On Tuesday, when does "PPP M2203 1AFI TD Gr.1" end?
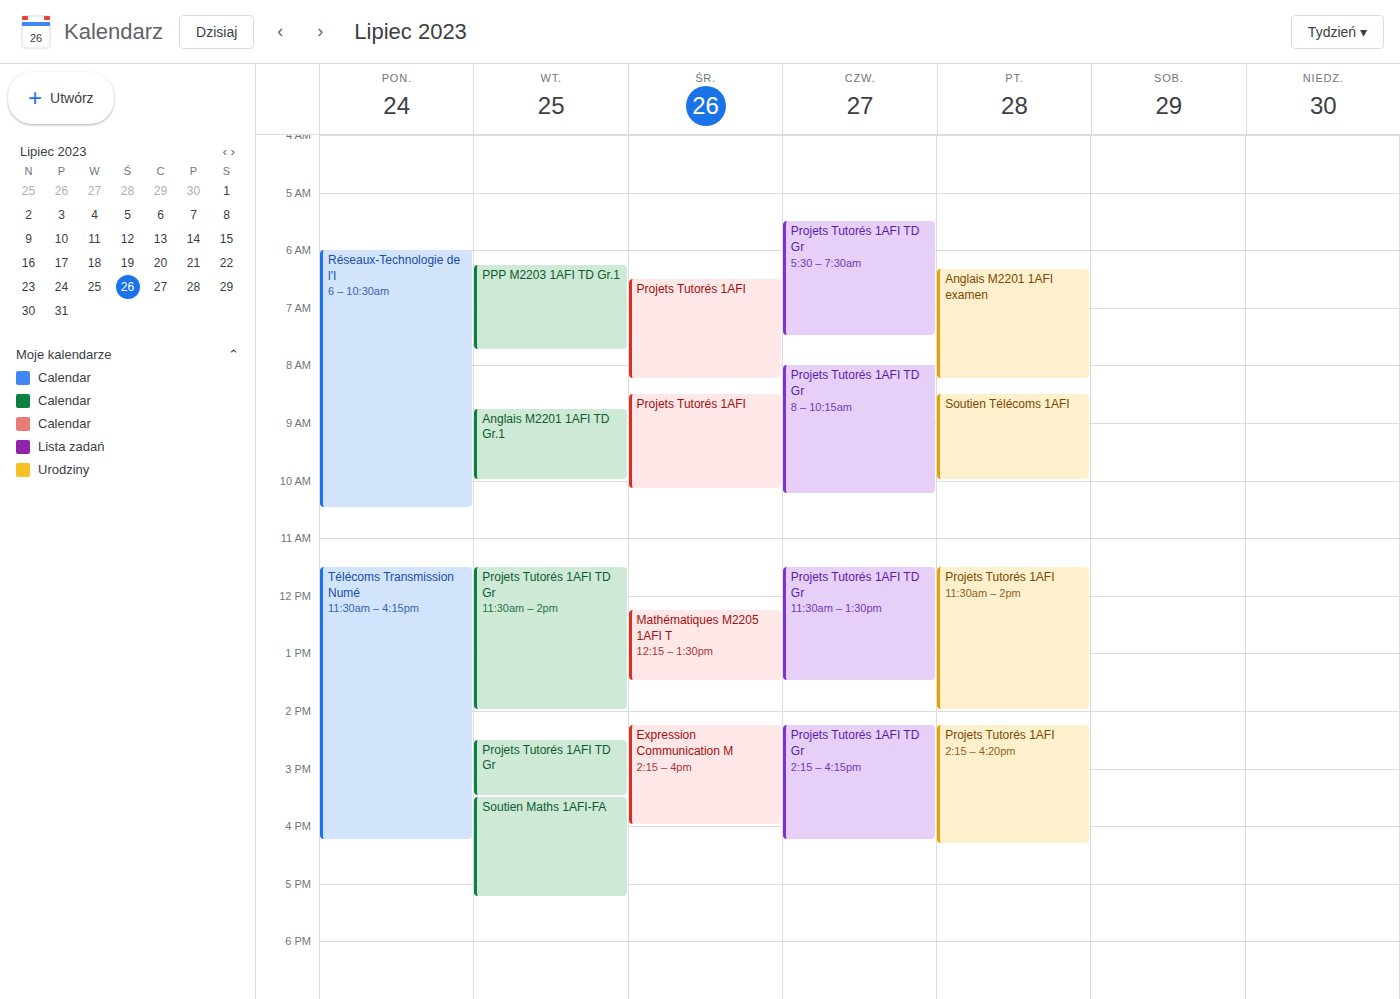
7:45 AM